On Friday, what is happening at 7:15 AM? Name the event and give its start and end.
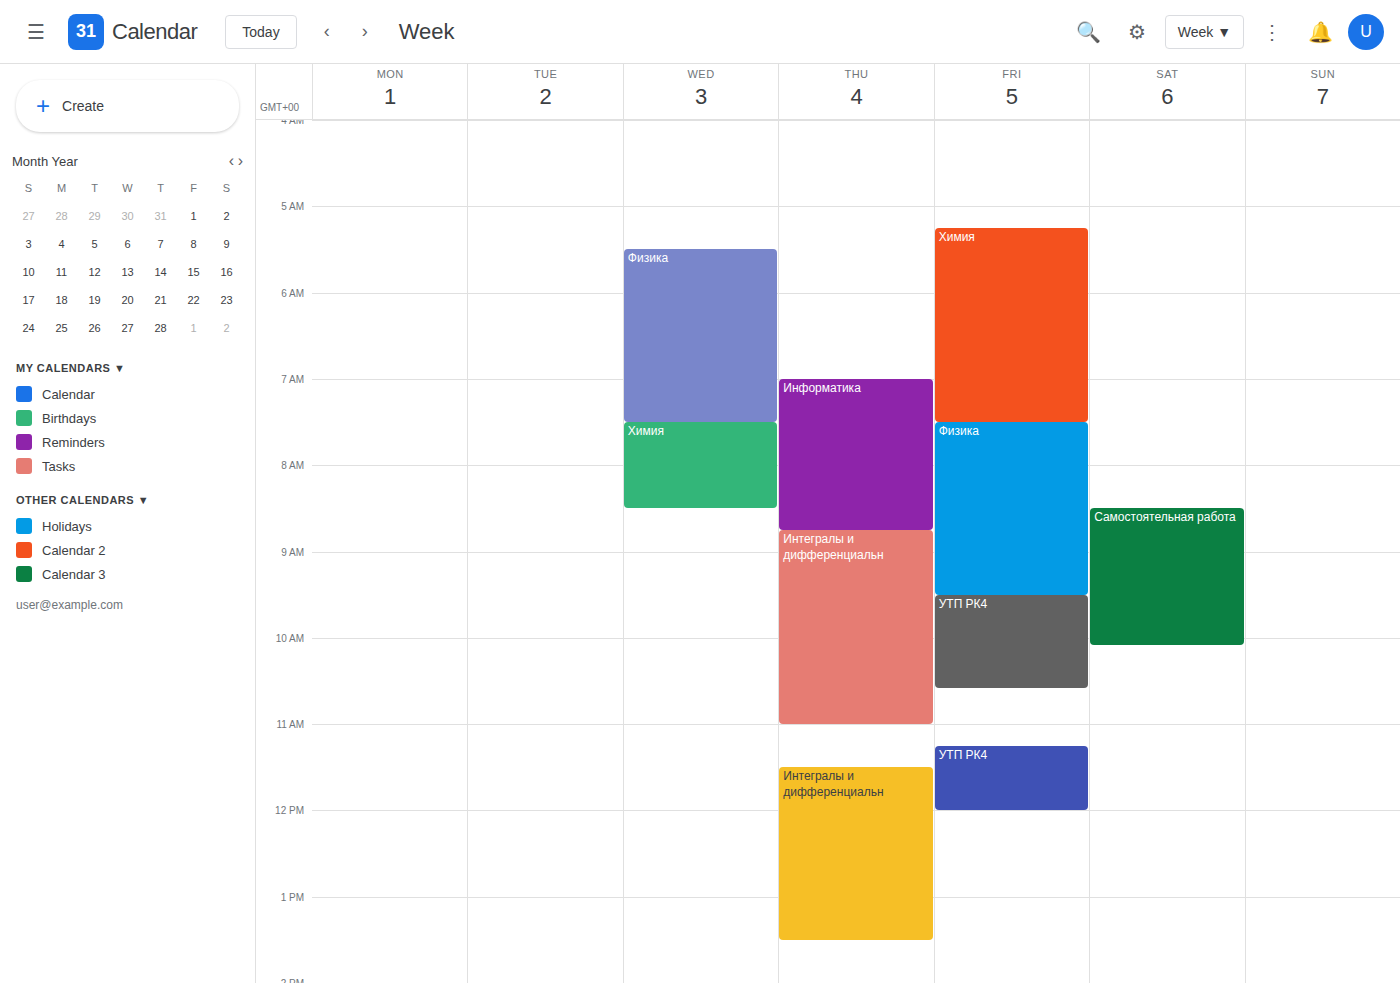
"Химия", 5:15 AM to 7:30 AM